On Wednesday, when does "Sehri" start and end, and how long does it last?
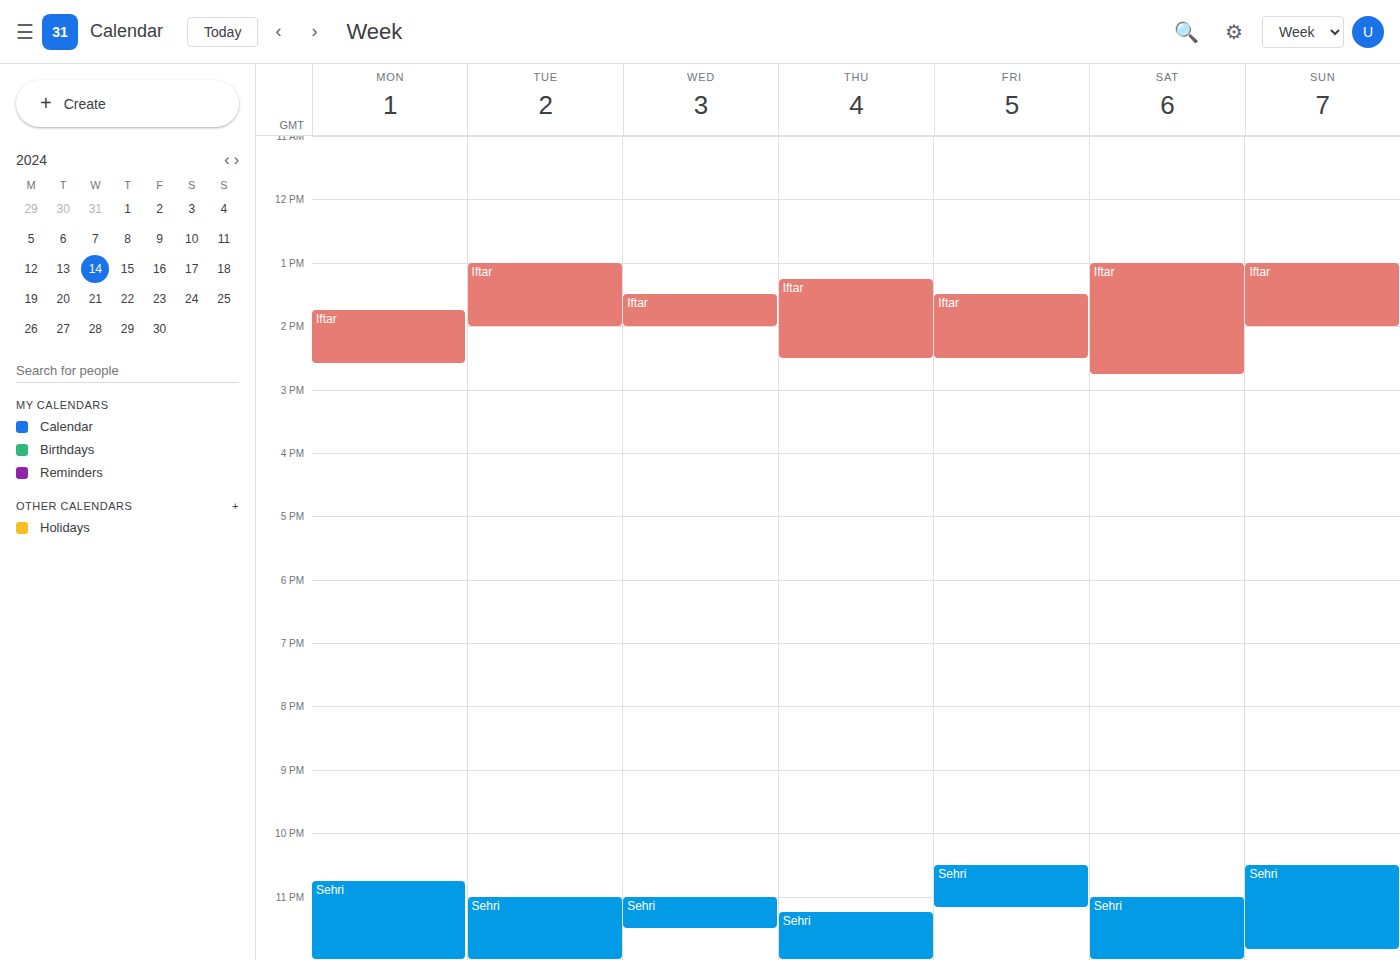
11:00 PM to 11:30 PM, 30 minutes